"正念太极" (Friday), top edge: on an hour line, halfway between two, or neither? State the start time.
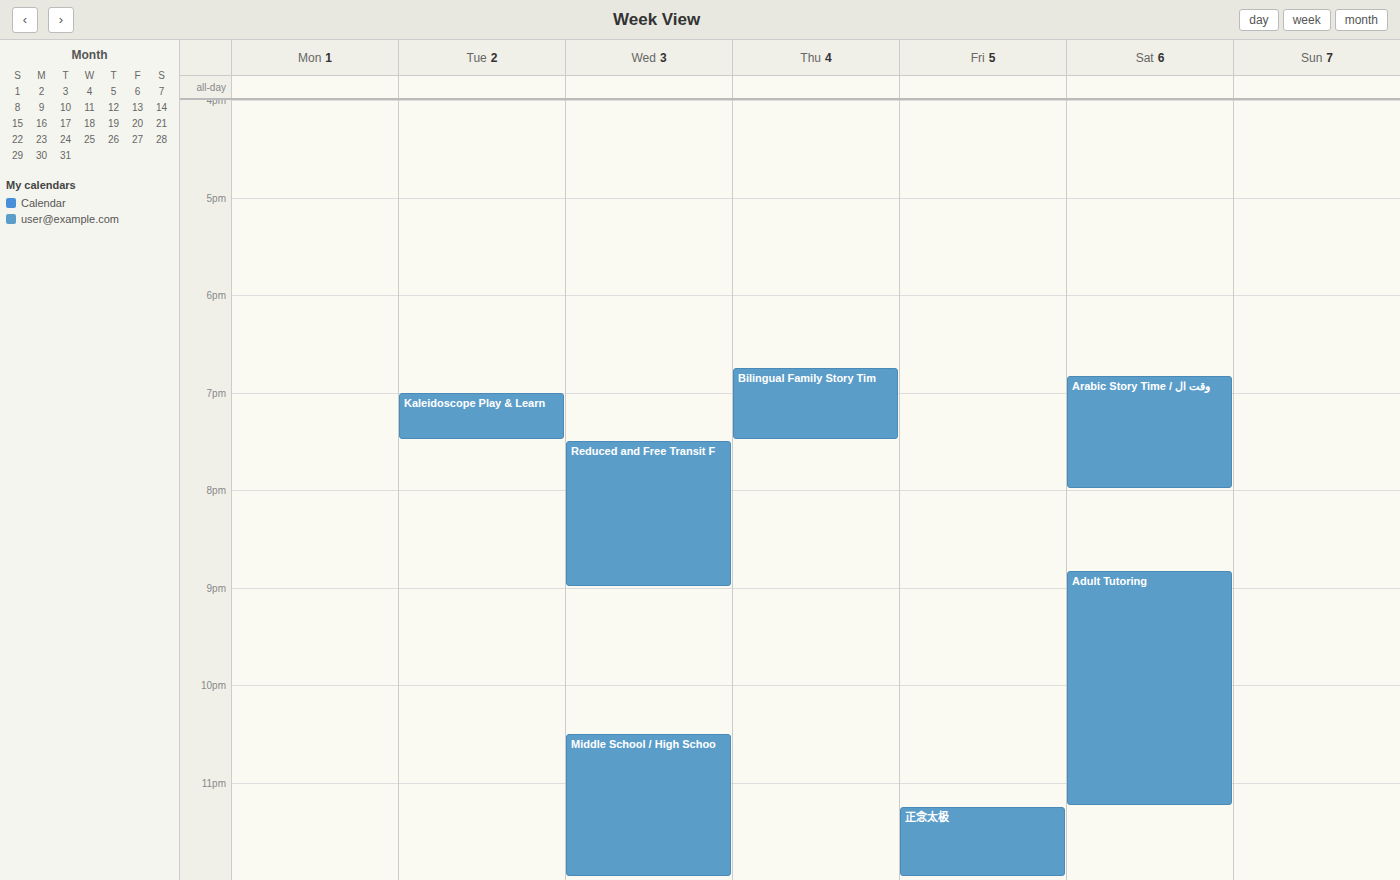
11:15 PM -- neither: a quarter of the way from the 11 PM line to the 12 AM line.